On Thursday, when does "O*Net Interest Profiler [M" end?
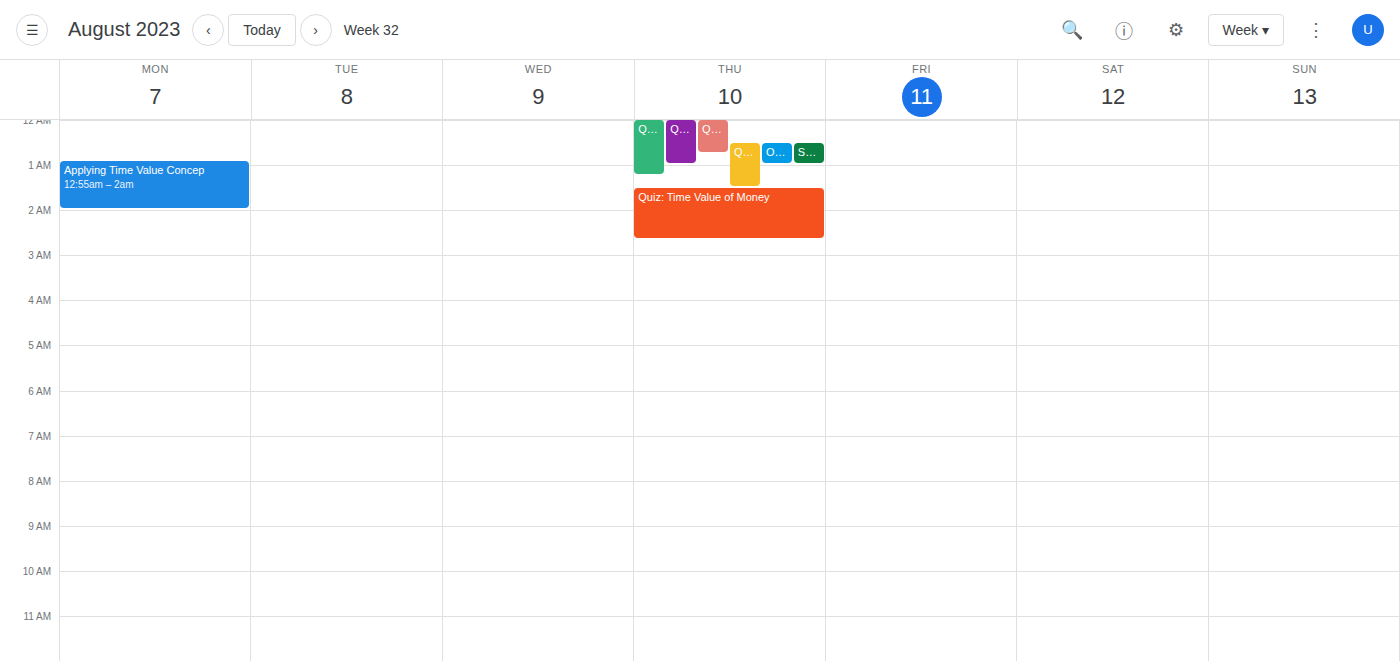
1:00 AM